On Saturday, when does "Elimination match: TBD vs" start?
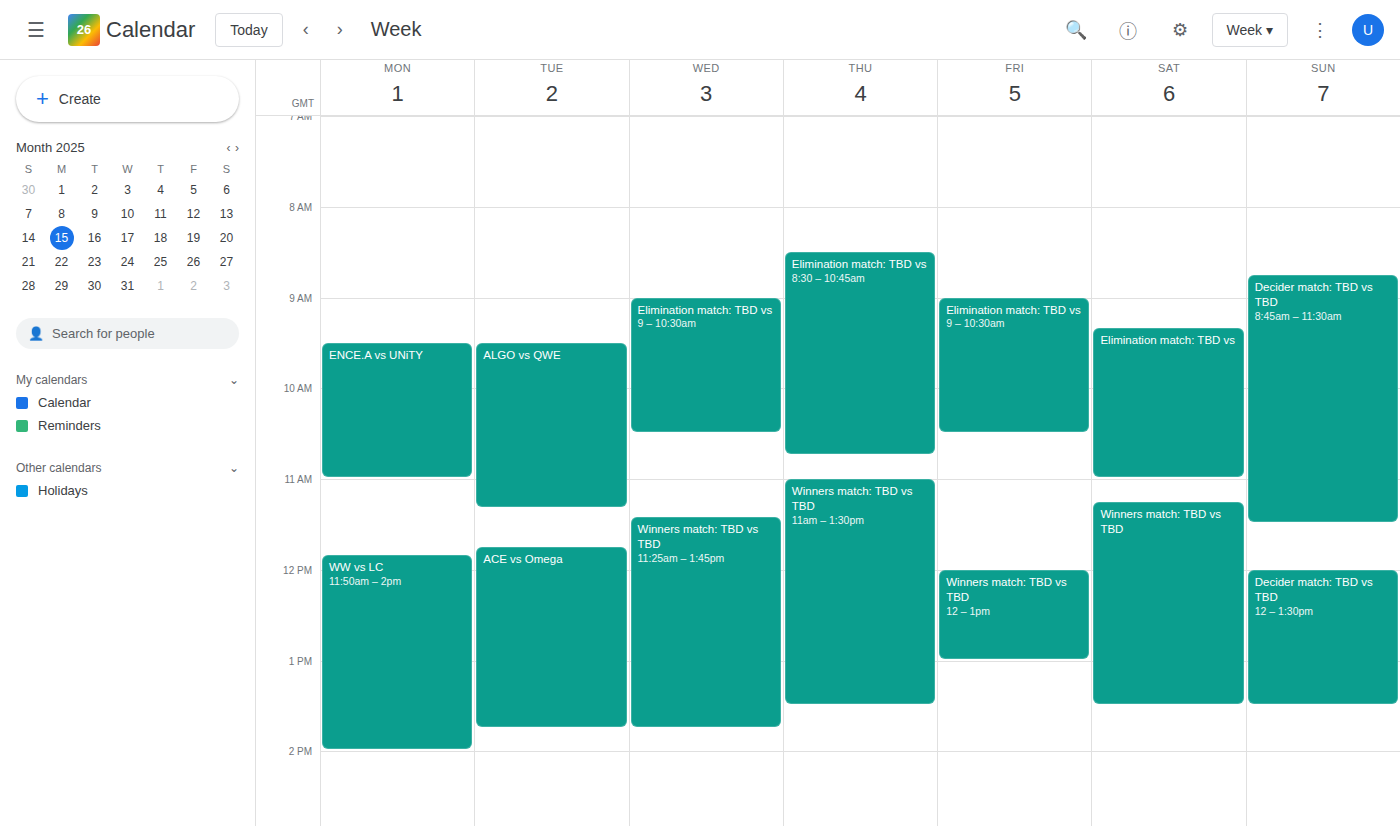
9:20 AM